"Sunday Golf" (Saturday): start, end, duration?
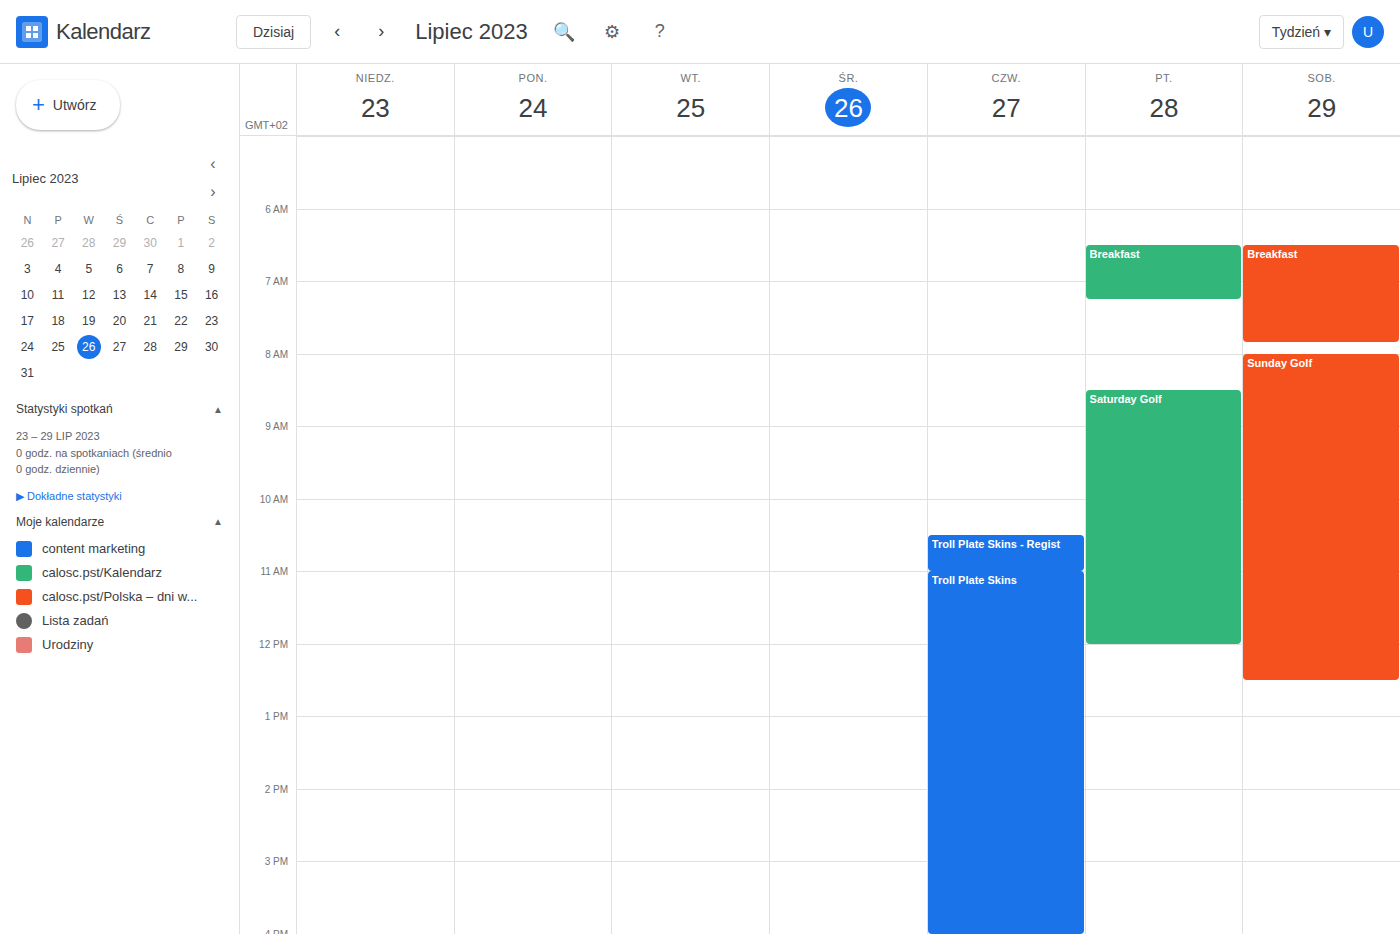
8:00 AM to 12:30 PM, 4 hours 30 minutes